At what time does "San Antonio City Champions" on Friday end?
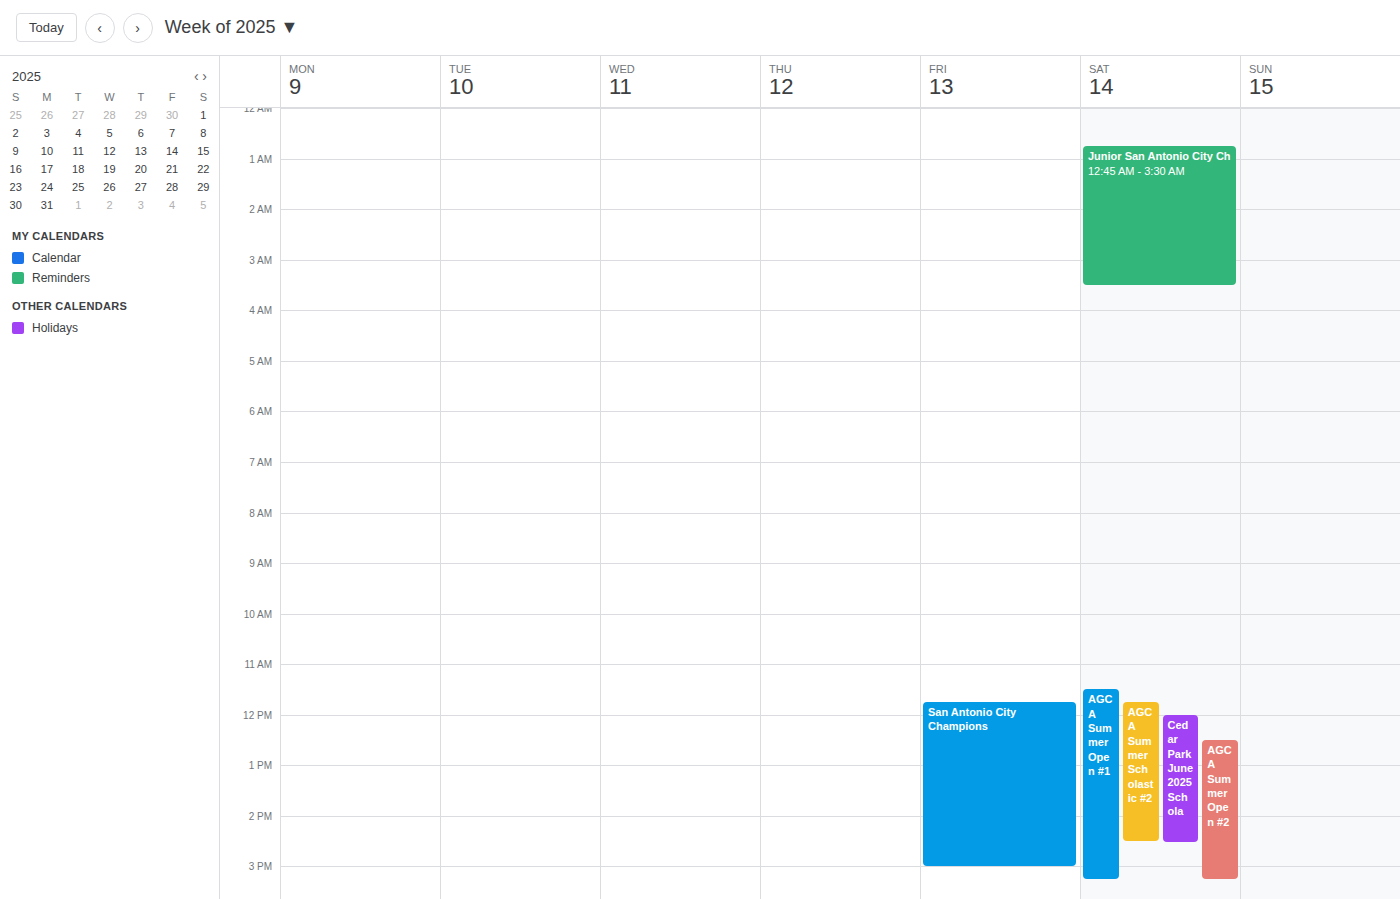
3:00 PM